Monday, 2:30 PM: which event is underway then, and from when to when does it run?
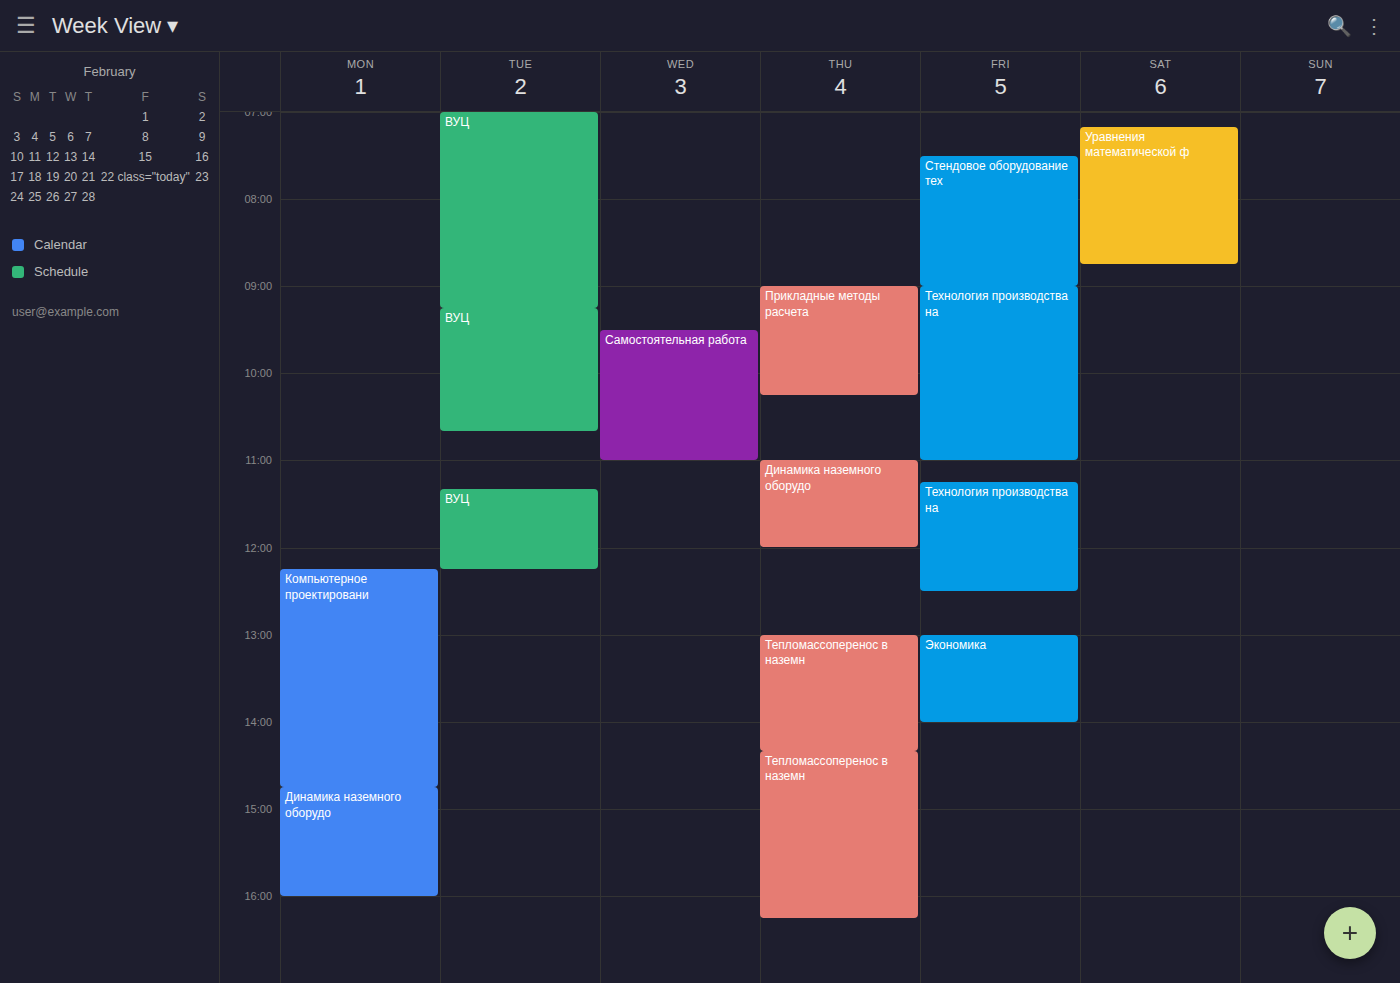
"Компьютерное проектировани", 12:15 PM to 2:45 PM